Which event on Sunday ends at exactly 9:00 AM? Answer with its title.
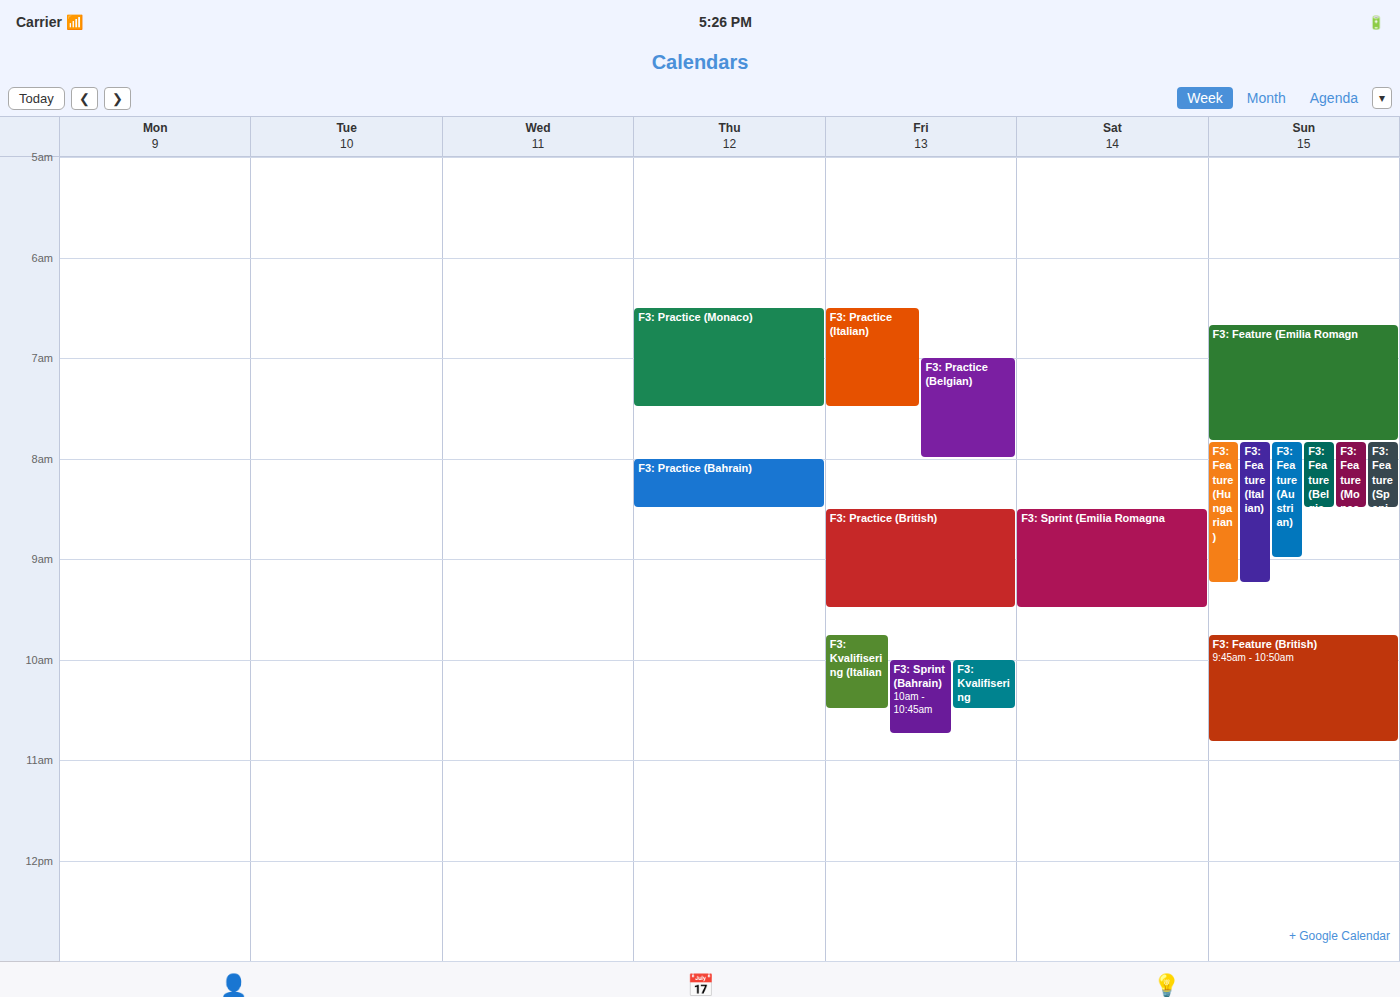
"F3: Feature (Austrian)"